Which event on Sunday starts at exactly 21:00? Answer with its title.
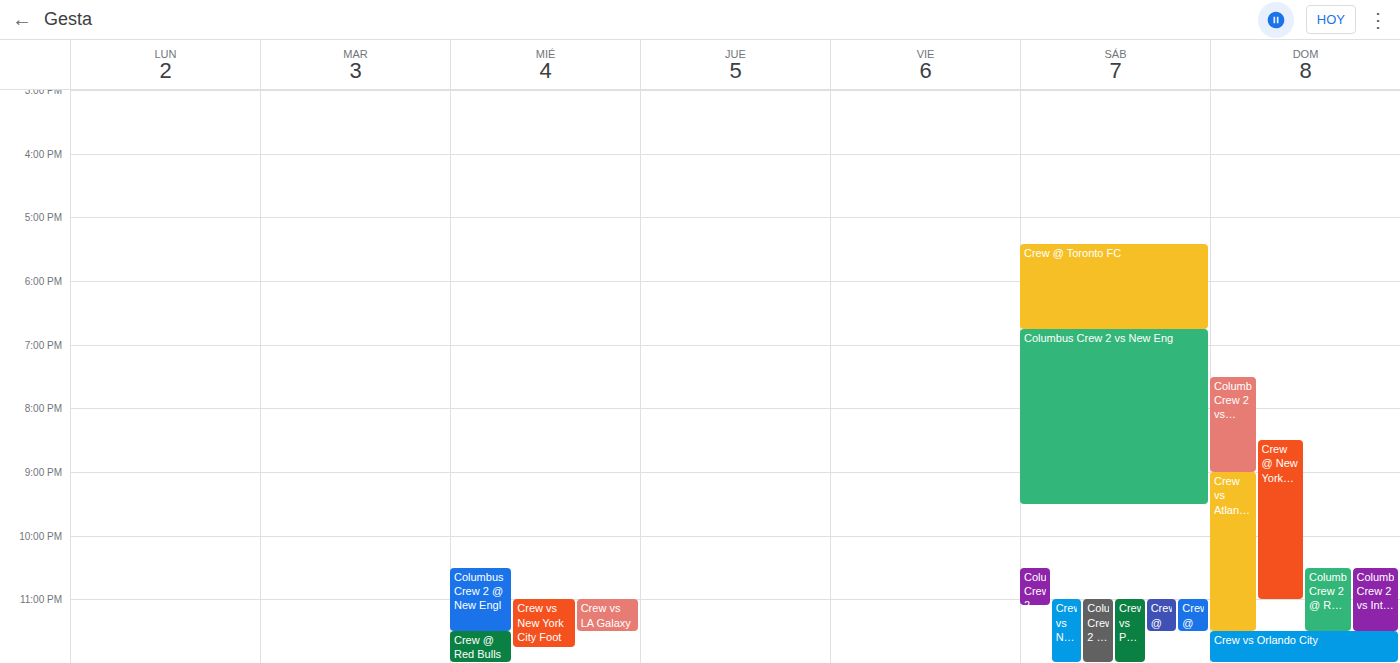
"Crew vs Atlanta United"